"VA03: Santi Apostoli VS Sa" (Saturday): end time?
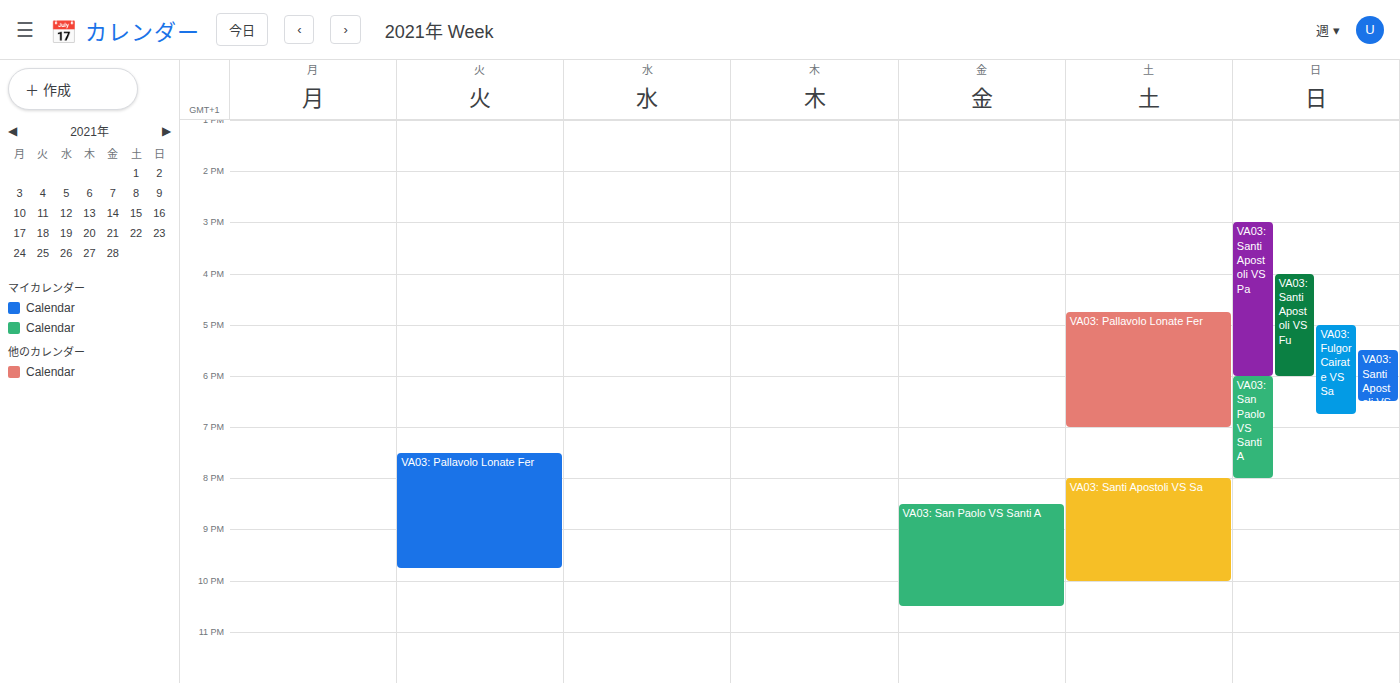
10:00 PM